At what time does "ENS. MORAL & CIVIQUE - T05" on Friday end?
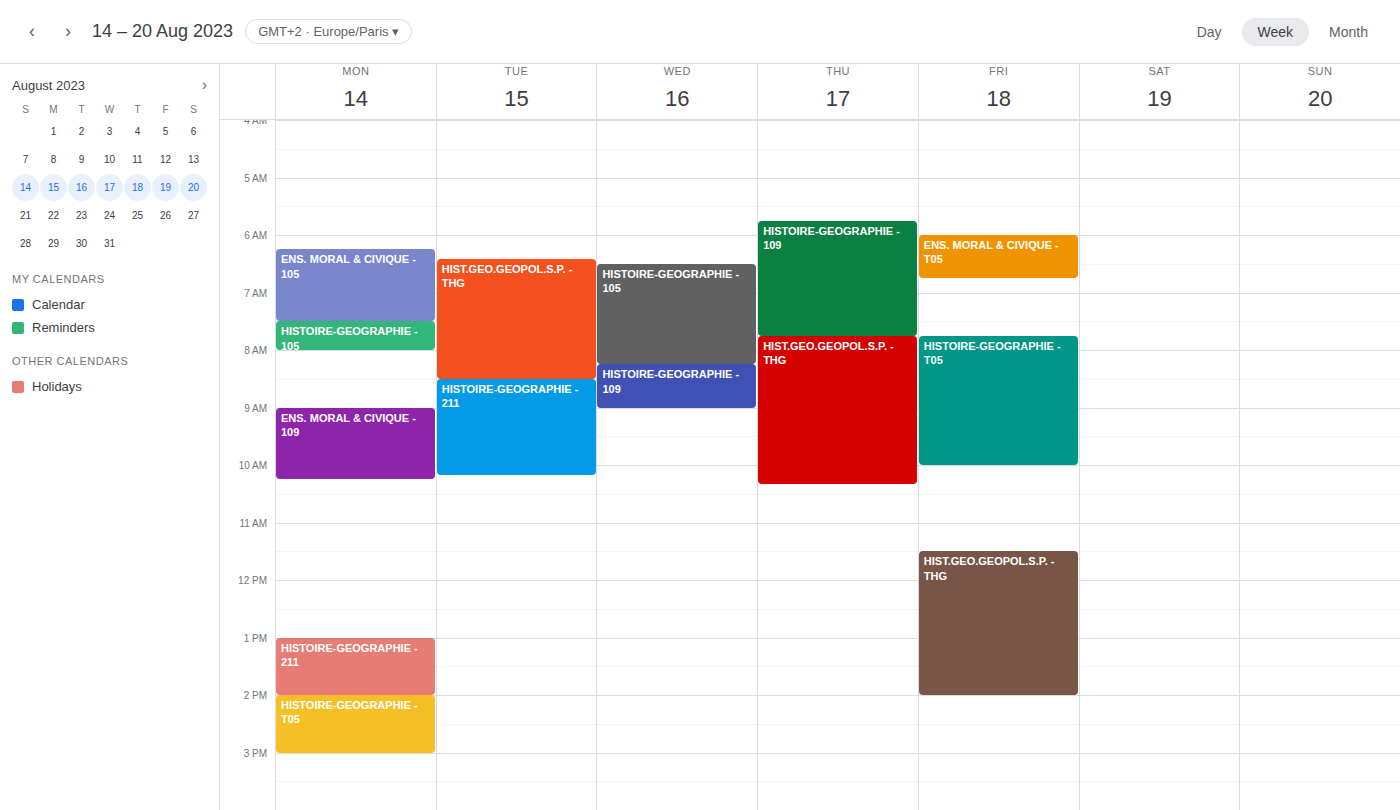
6:45 AM